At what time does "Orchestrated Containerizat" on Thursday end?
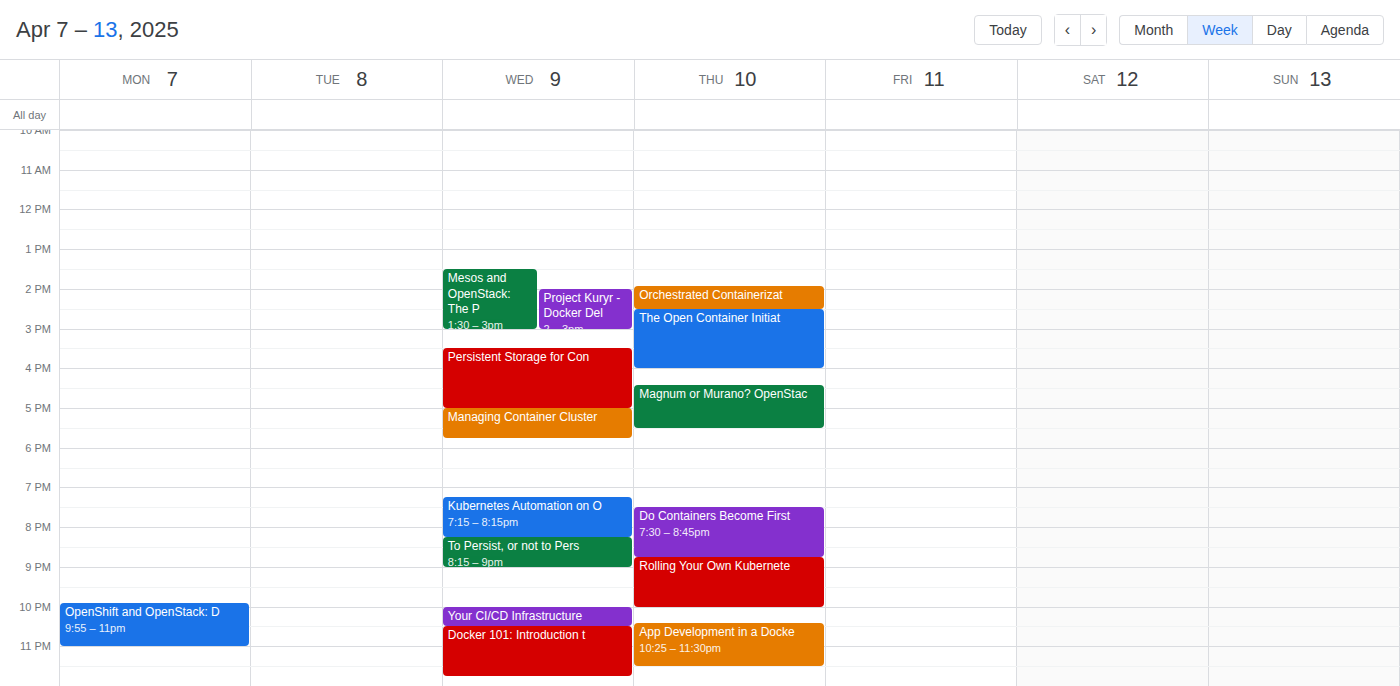
2:30 PM